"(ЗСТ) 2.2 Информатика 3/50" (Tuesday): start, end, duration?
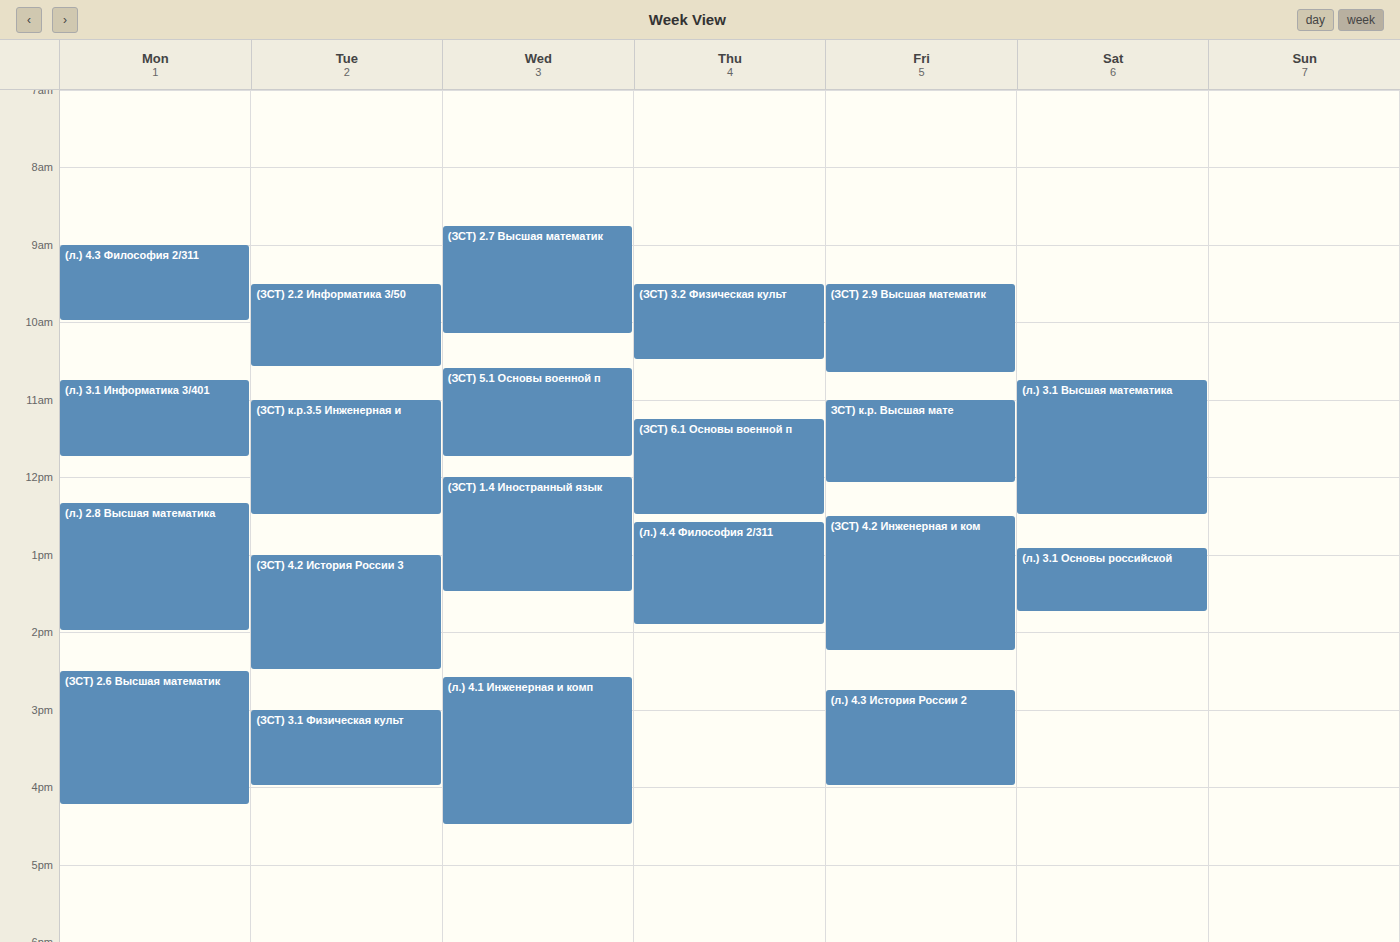
9:30 AM to 10:35 AM, 1 hour 5 minutes